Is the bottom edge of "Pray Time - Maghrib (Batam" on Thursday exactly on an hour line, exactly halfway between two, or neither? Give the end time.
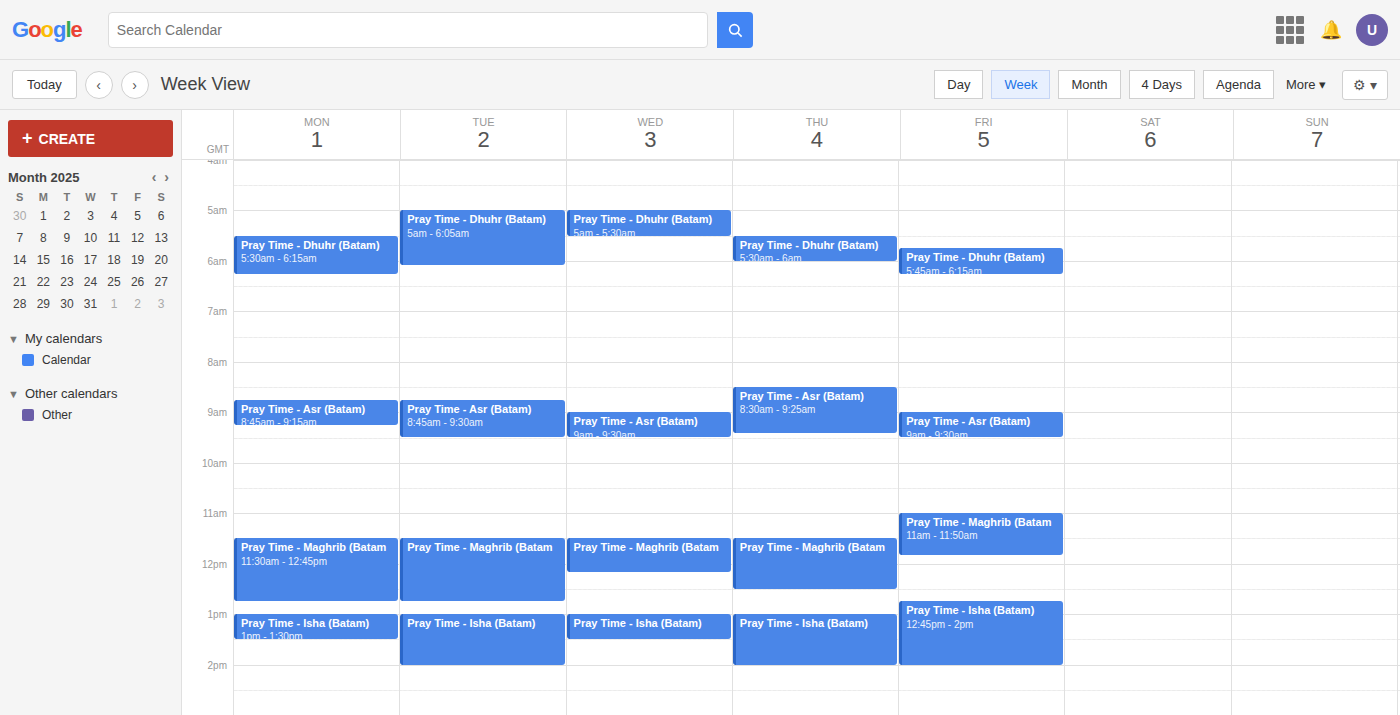
12:30 PM -- halfway between the 12 PM and 1 PM lines.